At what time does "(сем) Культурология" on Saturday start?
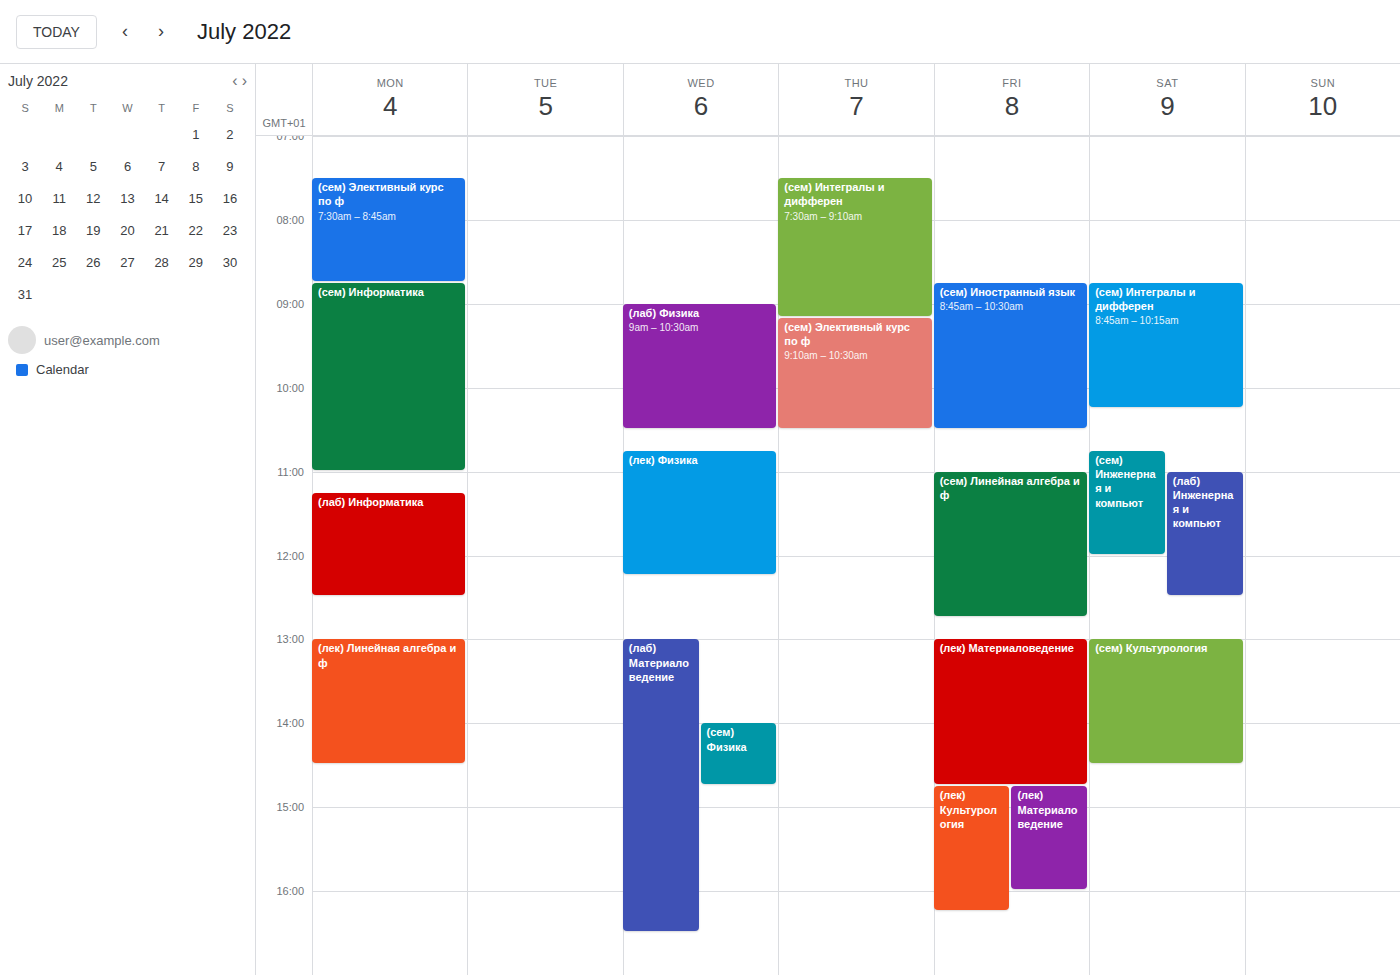
13:00